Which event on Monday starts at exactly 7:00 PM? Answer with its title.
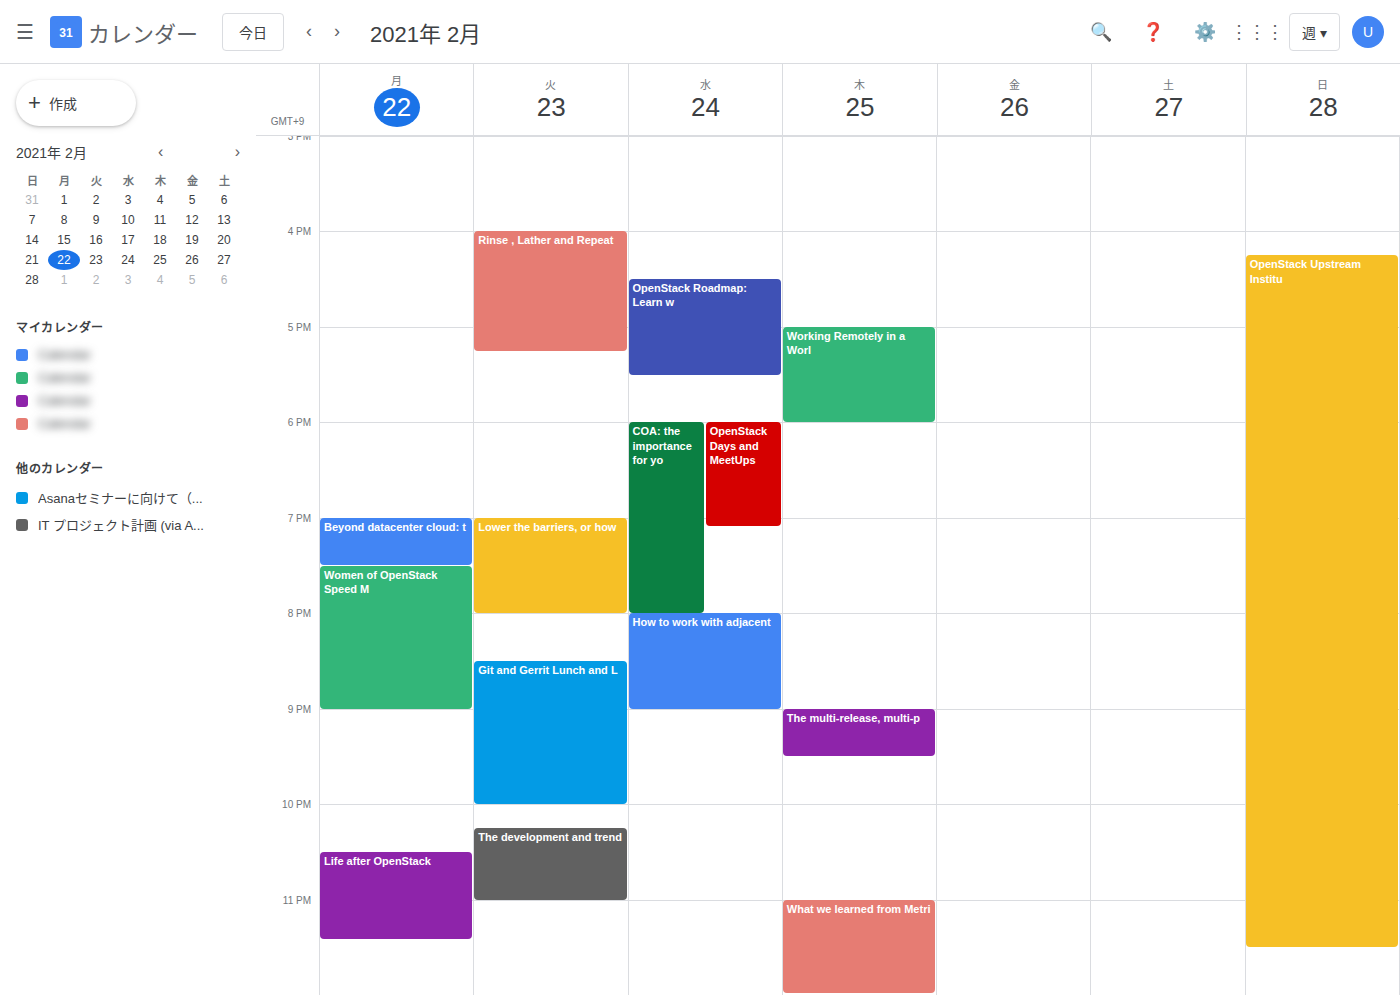
"Beyond datacenter cloud: t"